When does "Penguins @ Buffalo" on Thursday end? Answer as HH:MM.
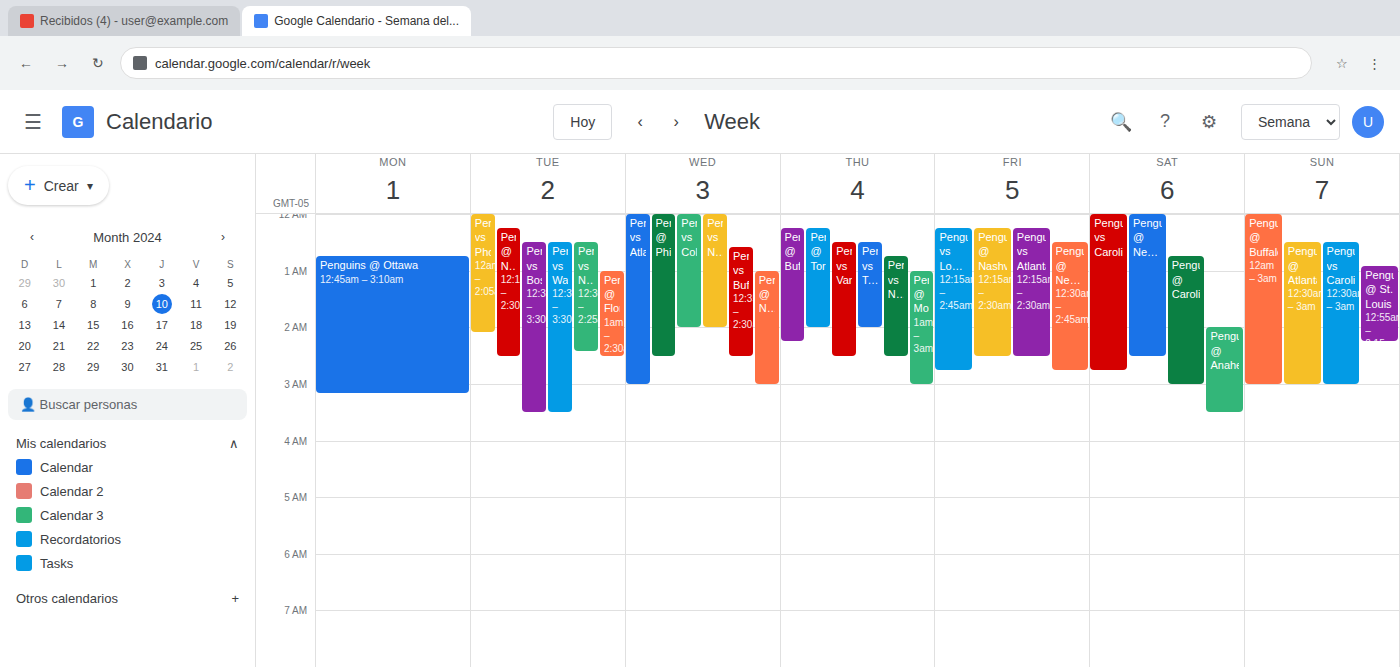
02:15